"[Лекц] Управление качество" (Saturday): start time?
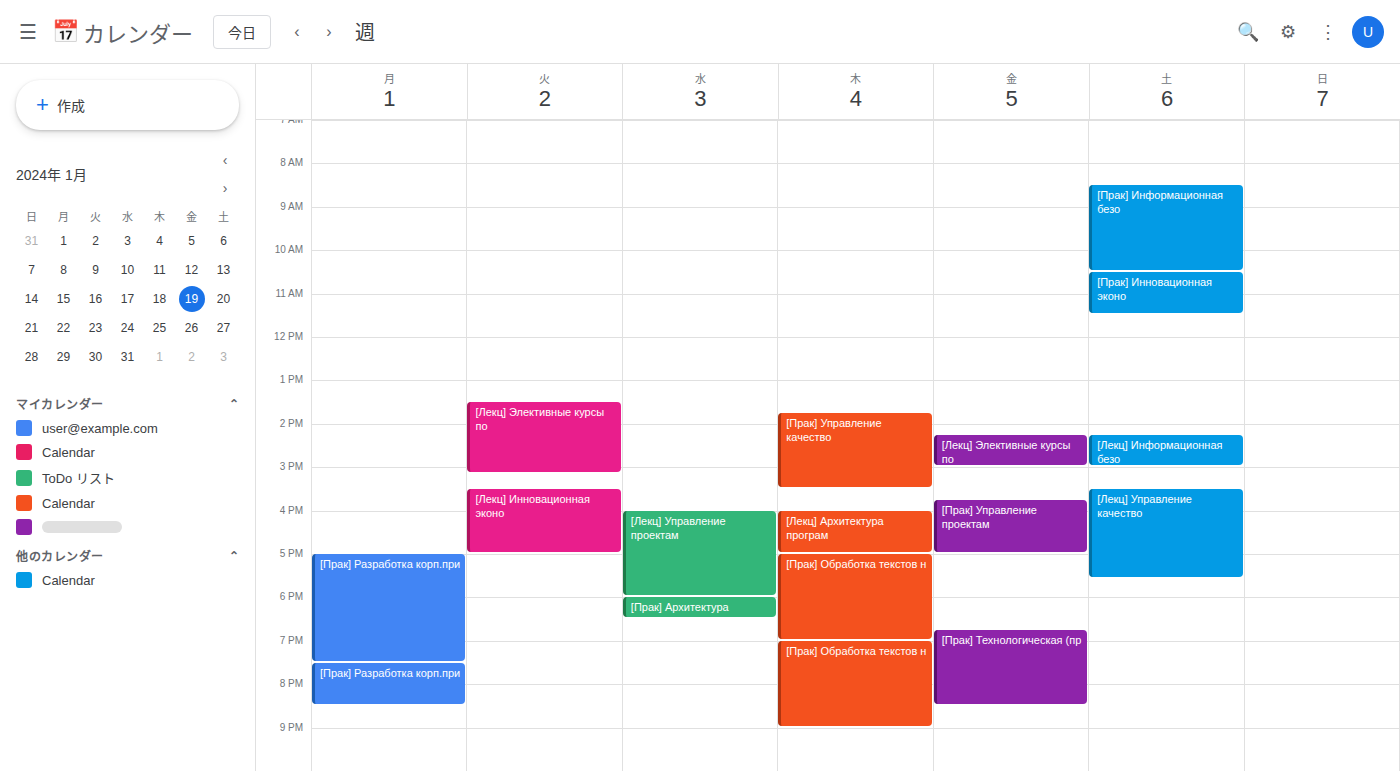
3:30 PM